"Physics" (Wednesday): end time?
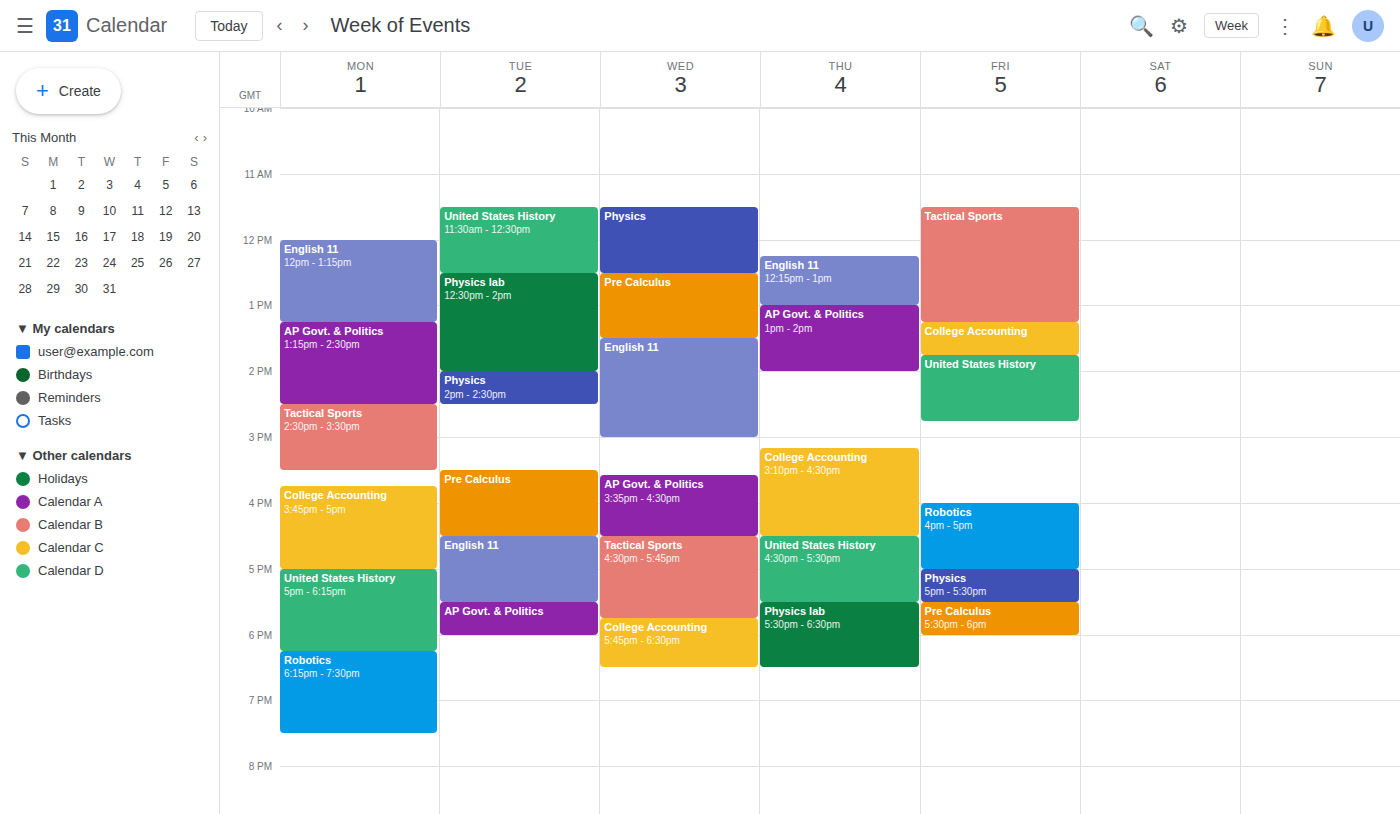
12:30 PM